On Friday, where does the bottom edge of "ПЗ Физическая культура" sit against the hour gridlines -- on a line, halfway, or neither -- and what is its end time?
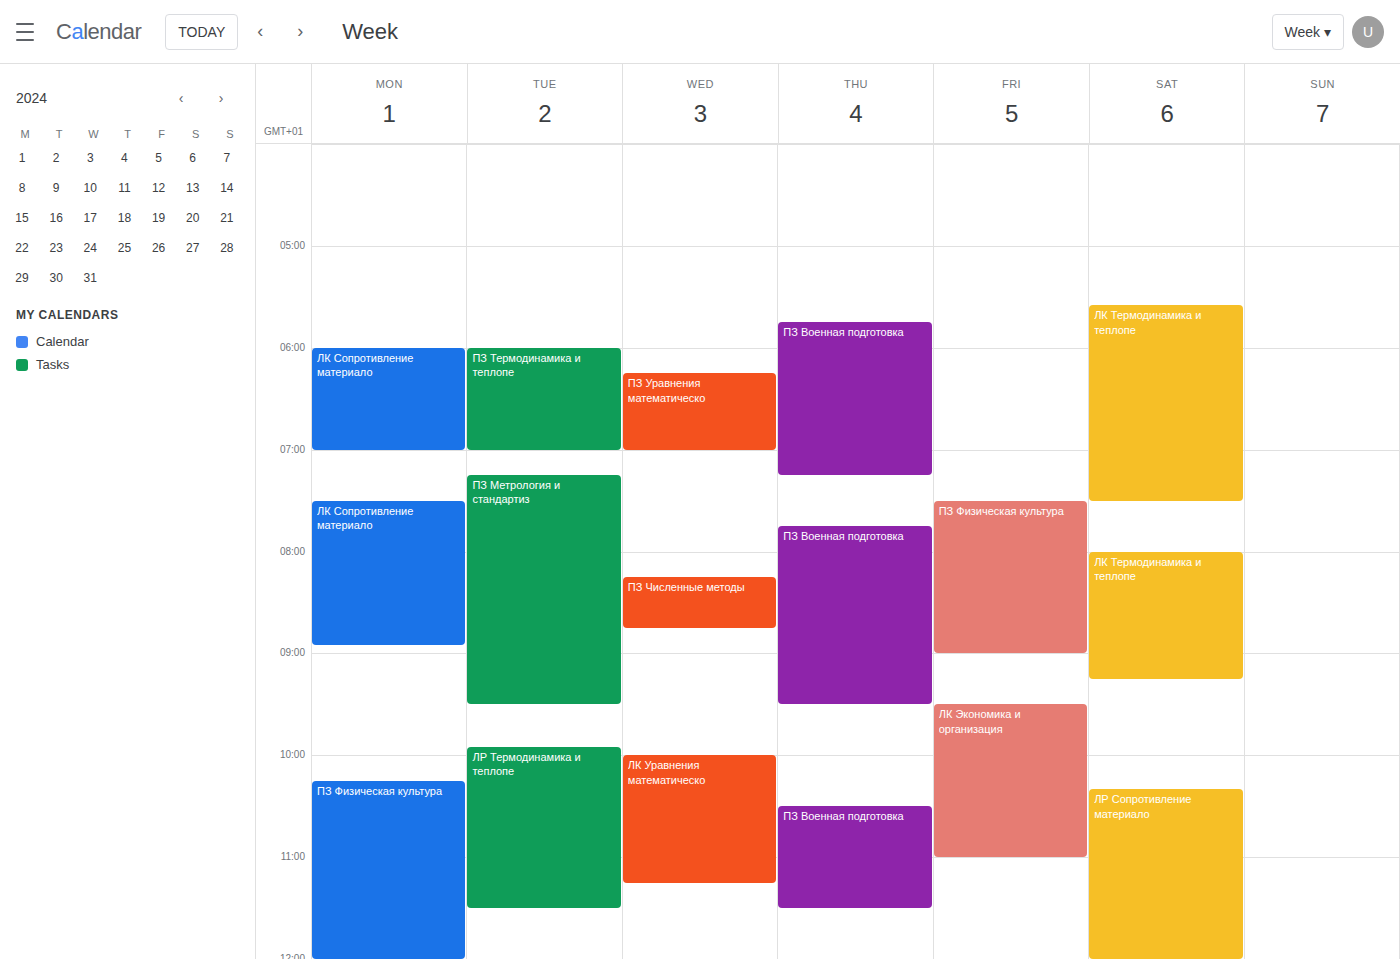
09:00 -- exactly on the 09:00 line.